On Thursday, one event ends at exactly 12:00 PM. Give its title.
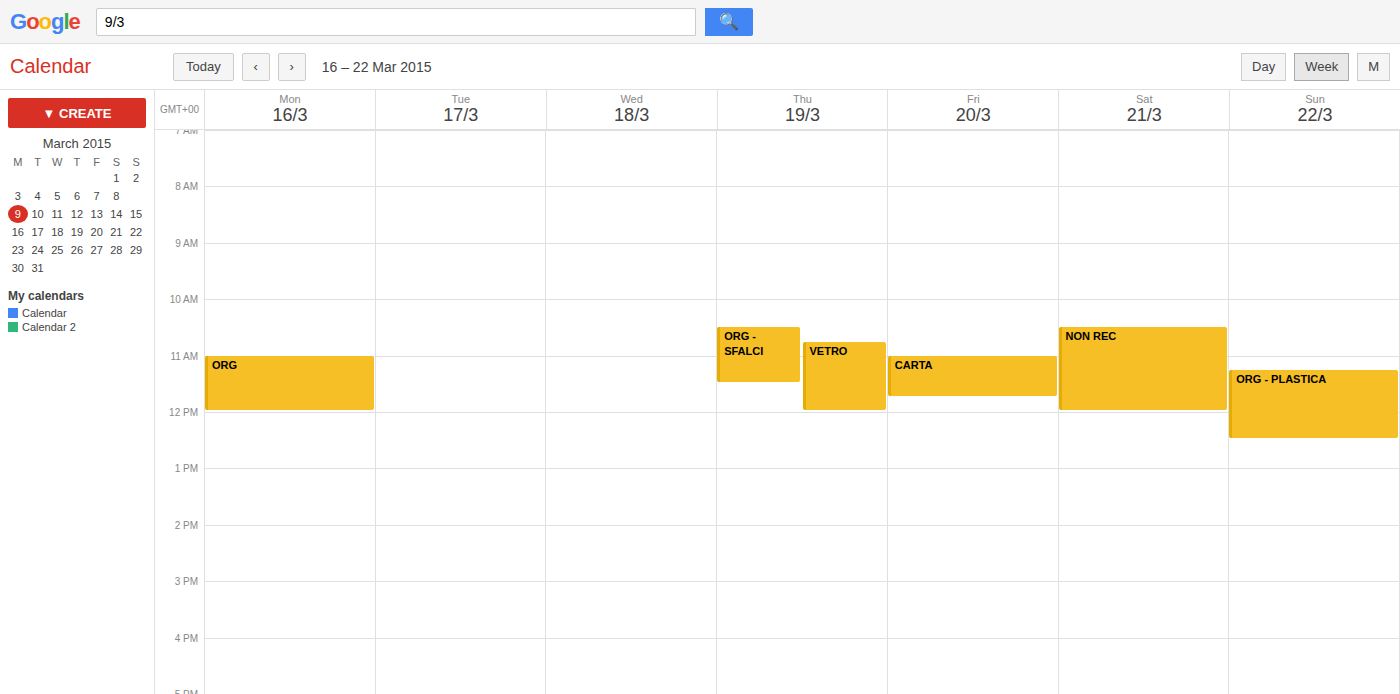
"VETRO"